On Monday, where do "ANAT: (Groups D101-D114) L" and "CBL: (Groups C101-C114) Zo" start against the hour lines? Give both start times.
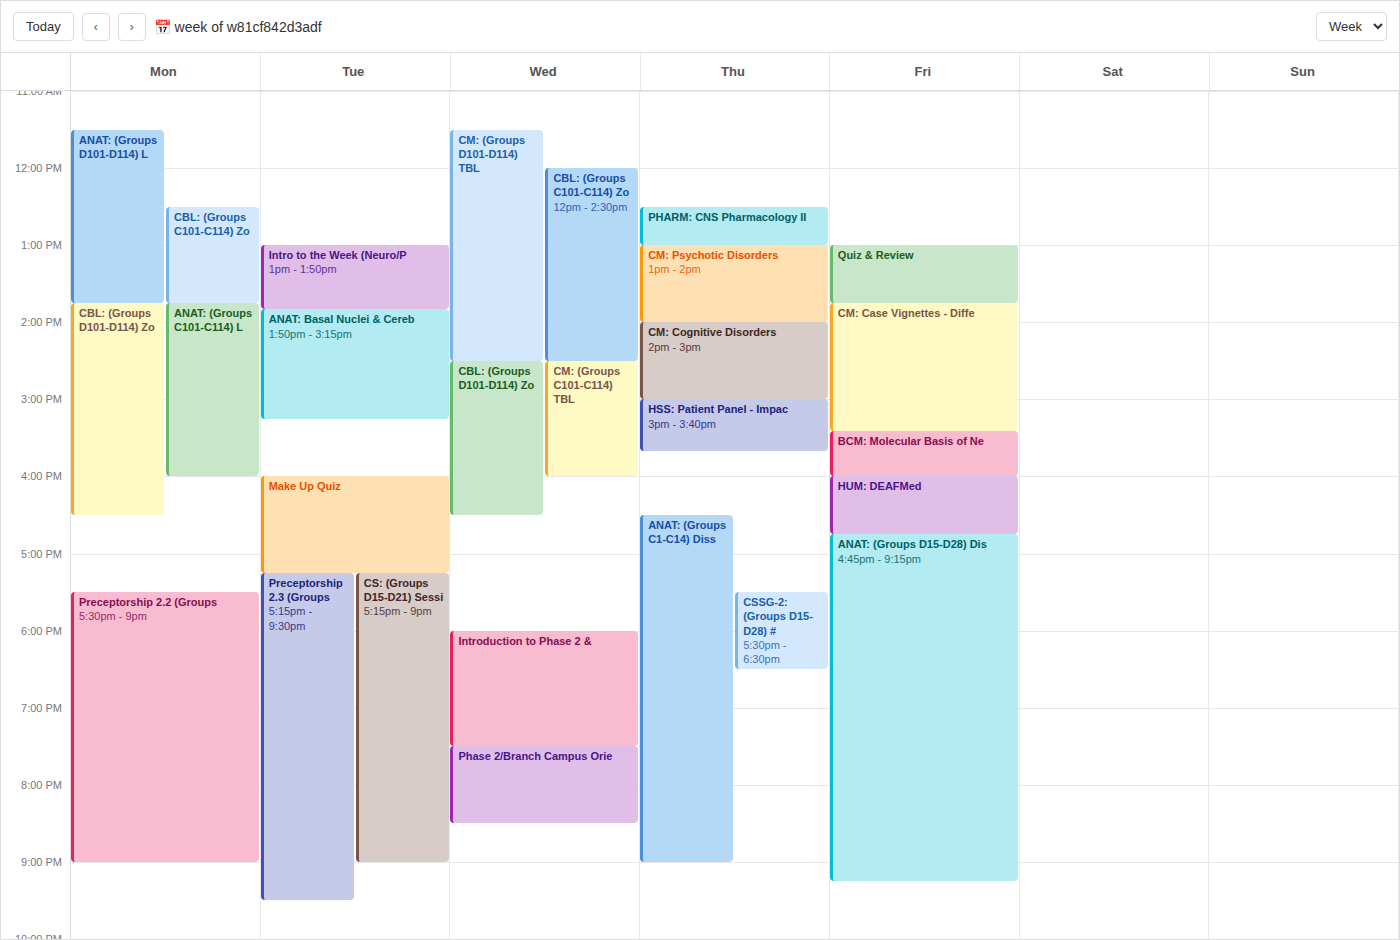
"ANAT: (Groups D101-D114) L": 11:30 AM, halfway between the 11 AM and 12 PM lines. "CBL: (Groups C101-C114) Zo": 12:30 PM, halfway between the 12 PM and 1 PM lines.